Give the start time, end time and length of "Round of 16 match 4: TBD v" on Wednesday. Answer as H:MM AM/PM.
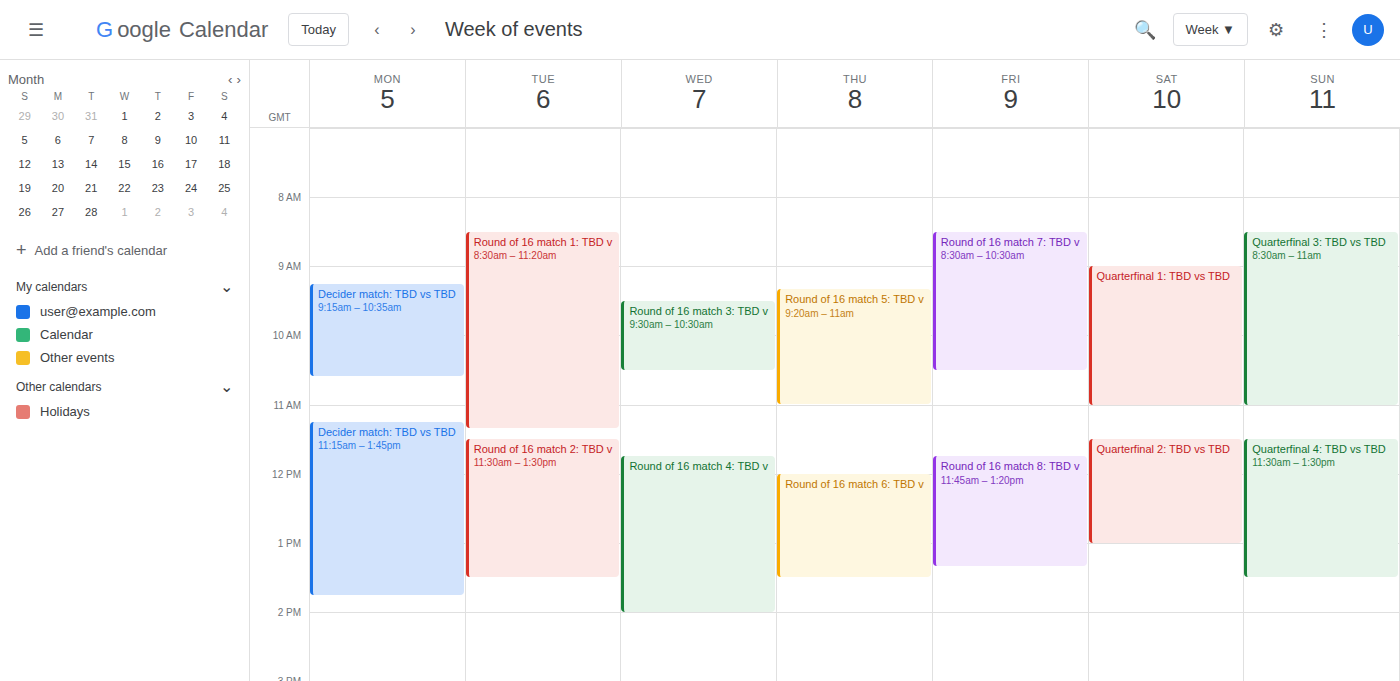
11:45 AM to 2:00 PM, 2 hours 15 minutes